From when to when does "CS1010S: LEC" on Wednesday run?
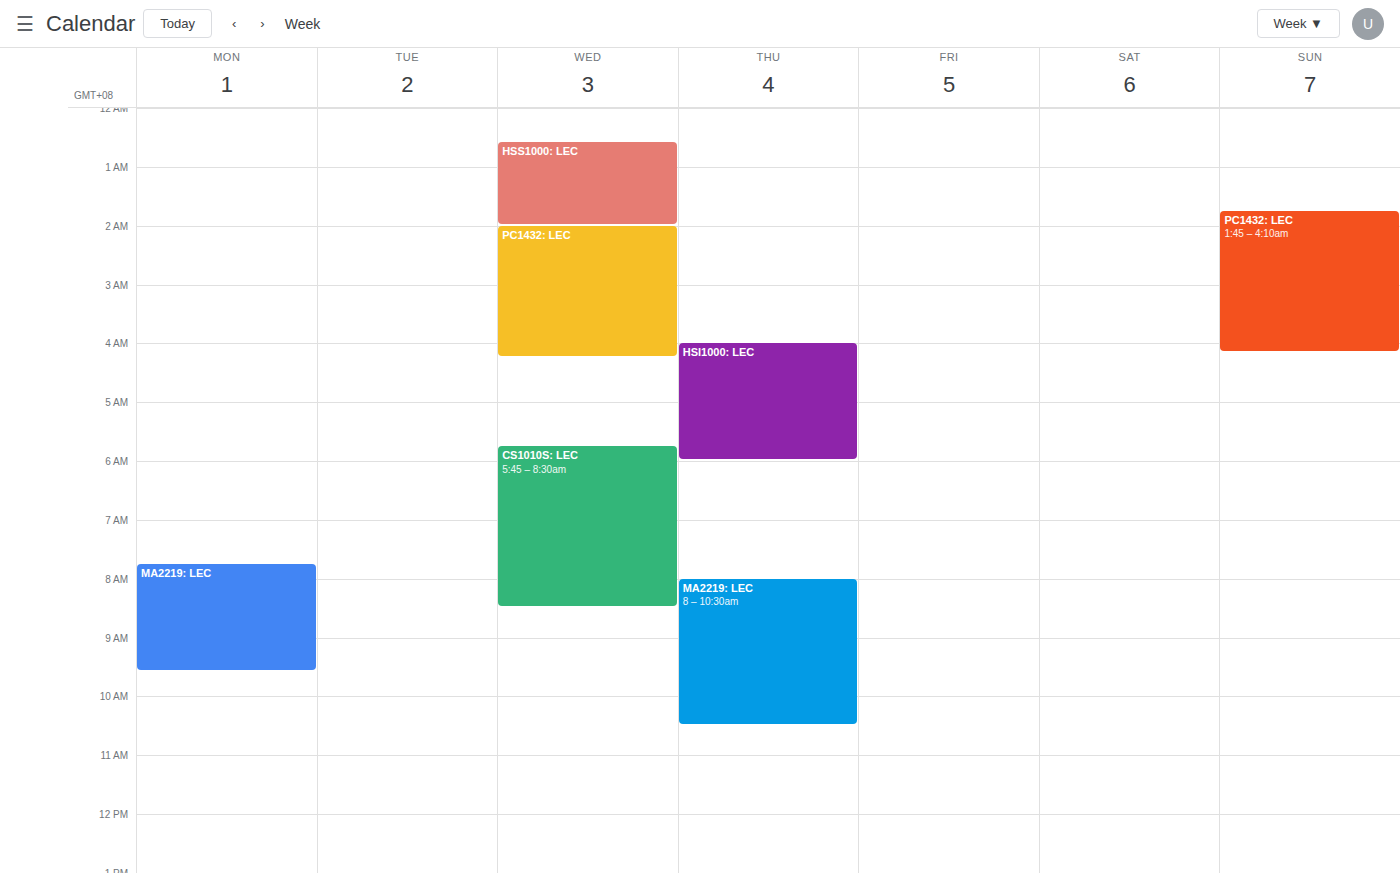
5:45 AM to 8:30 AM